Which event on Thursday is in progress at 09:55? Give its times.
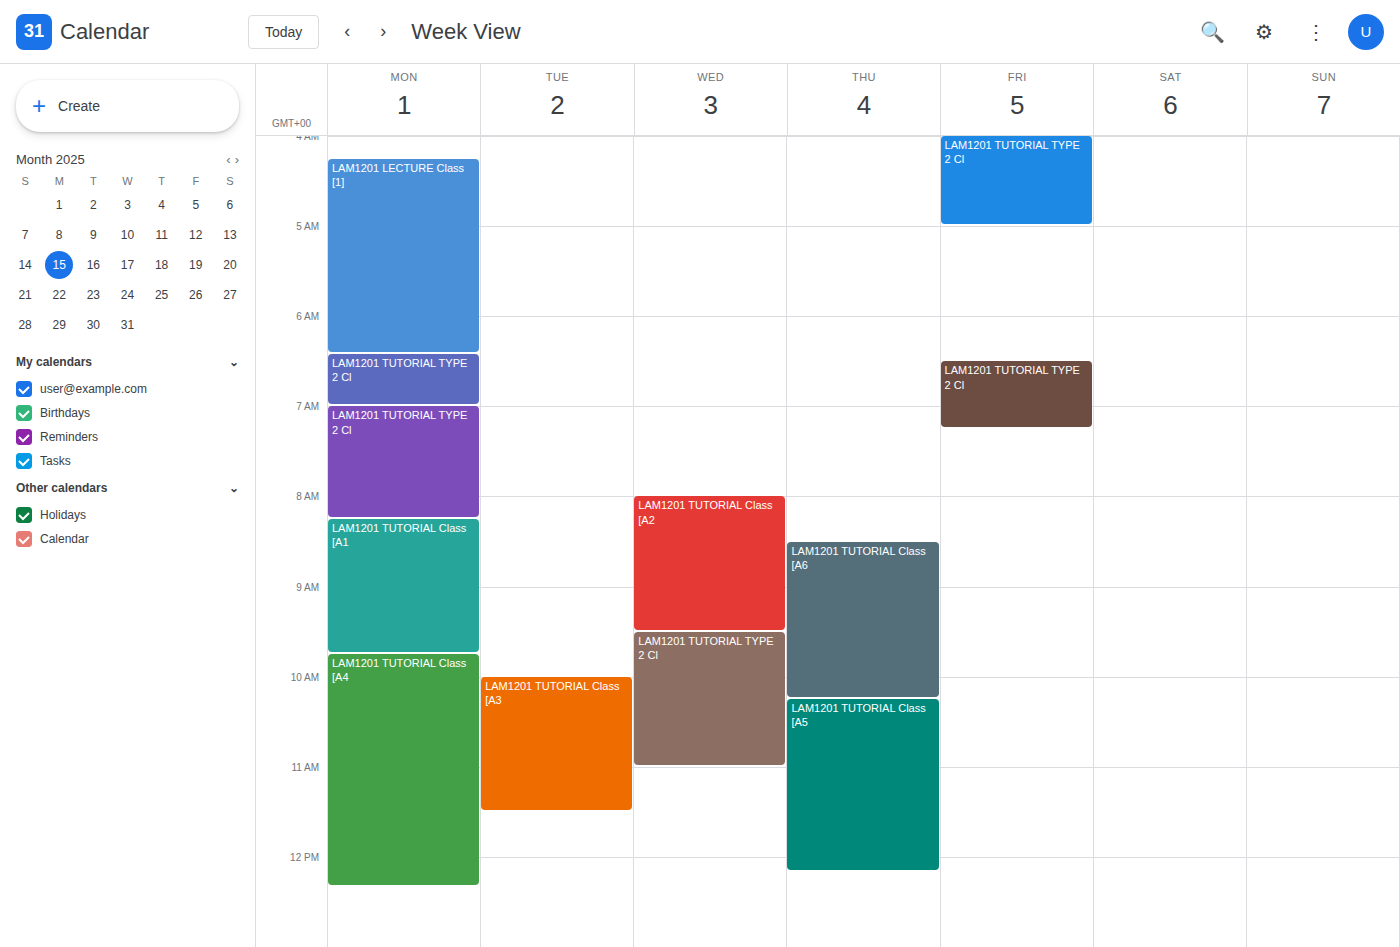
"LAM1201 TUTORIAL Class [A6", 08:30 to 10:15